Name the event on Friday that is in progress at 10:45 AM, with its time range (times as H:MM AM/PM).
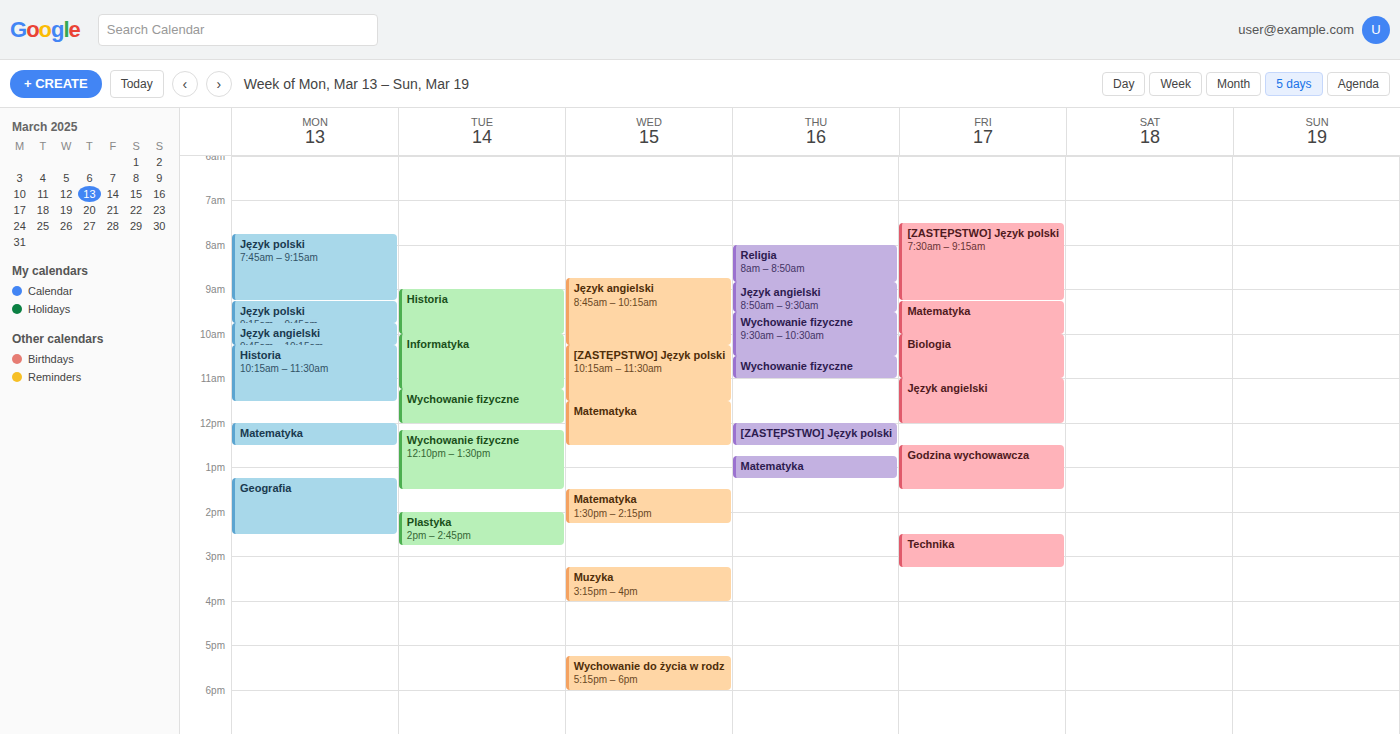
"Biologia", 10:00 AM to 11:00 AM